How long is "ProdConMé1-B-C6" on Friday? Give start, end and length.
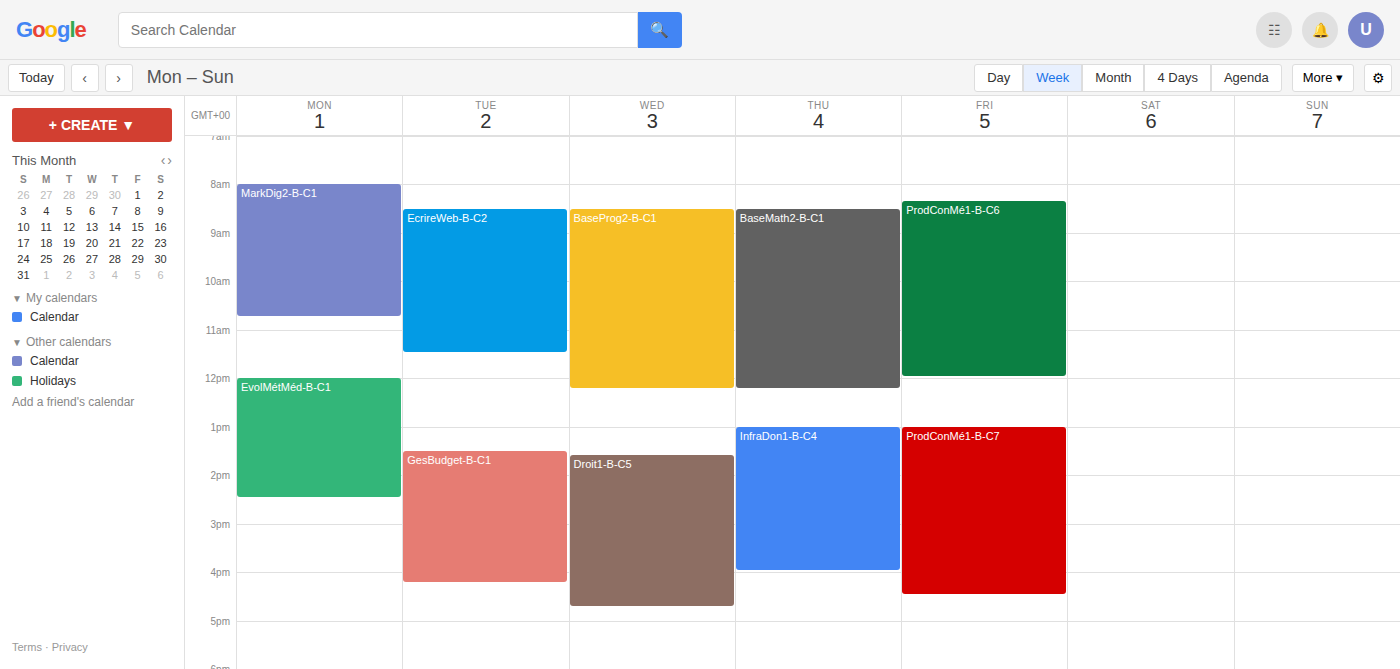
8:20 AM to 12:00 PM, 3 hours 40 minutes